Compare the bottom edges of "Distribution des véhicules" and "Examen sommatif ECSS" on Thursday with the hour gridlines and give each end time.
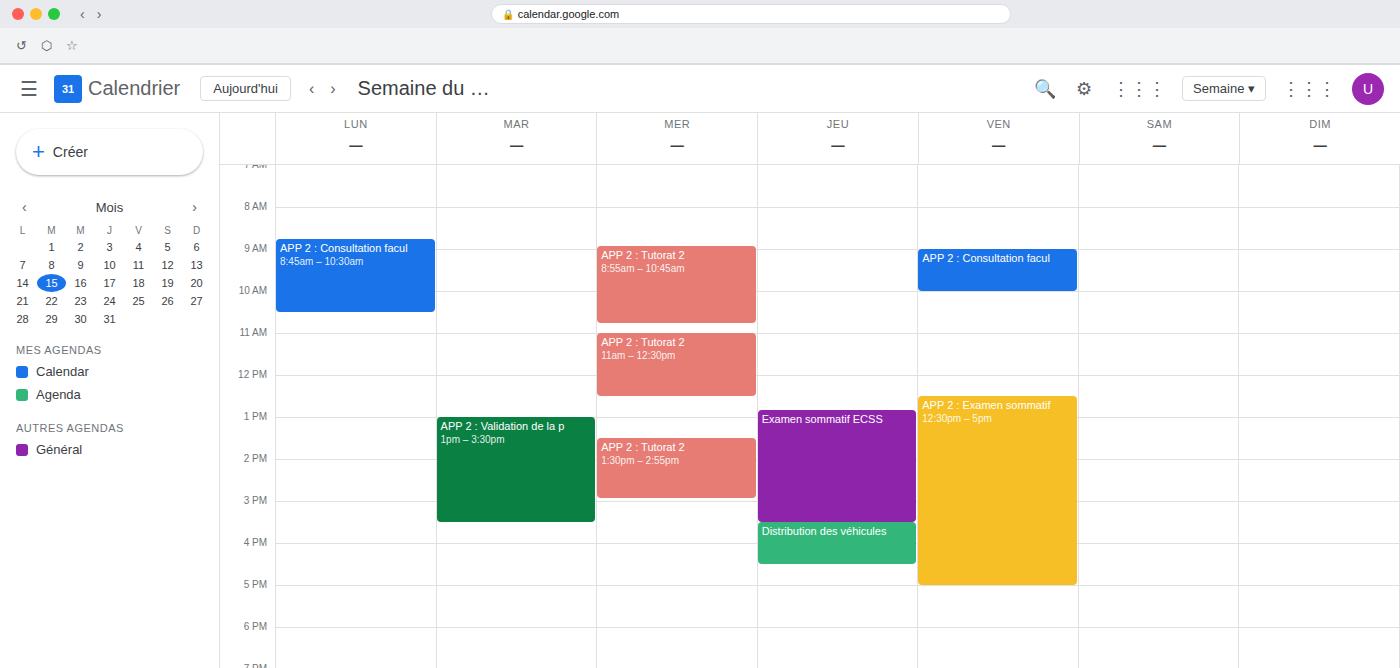
"Distribution des véhicules": 4:30 PM, halfway between the 4 PM and 5 PM lines. "Examen sommatif ECSS": 3:30 PM, halfway between the 3 PM and 4 PM lines.